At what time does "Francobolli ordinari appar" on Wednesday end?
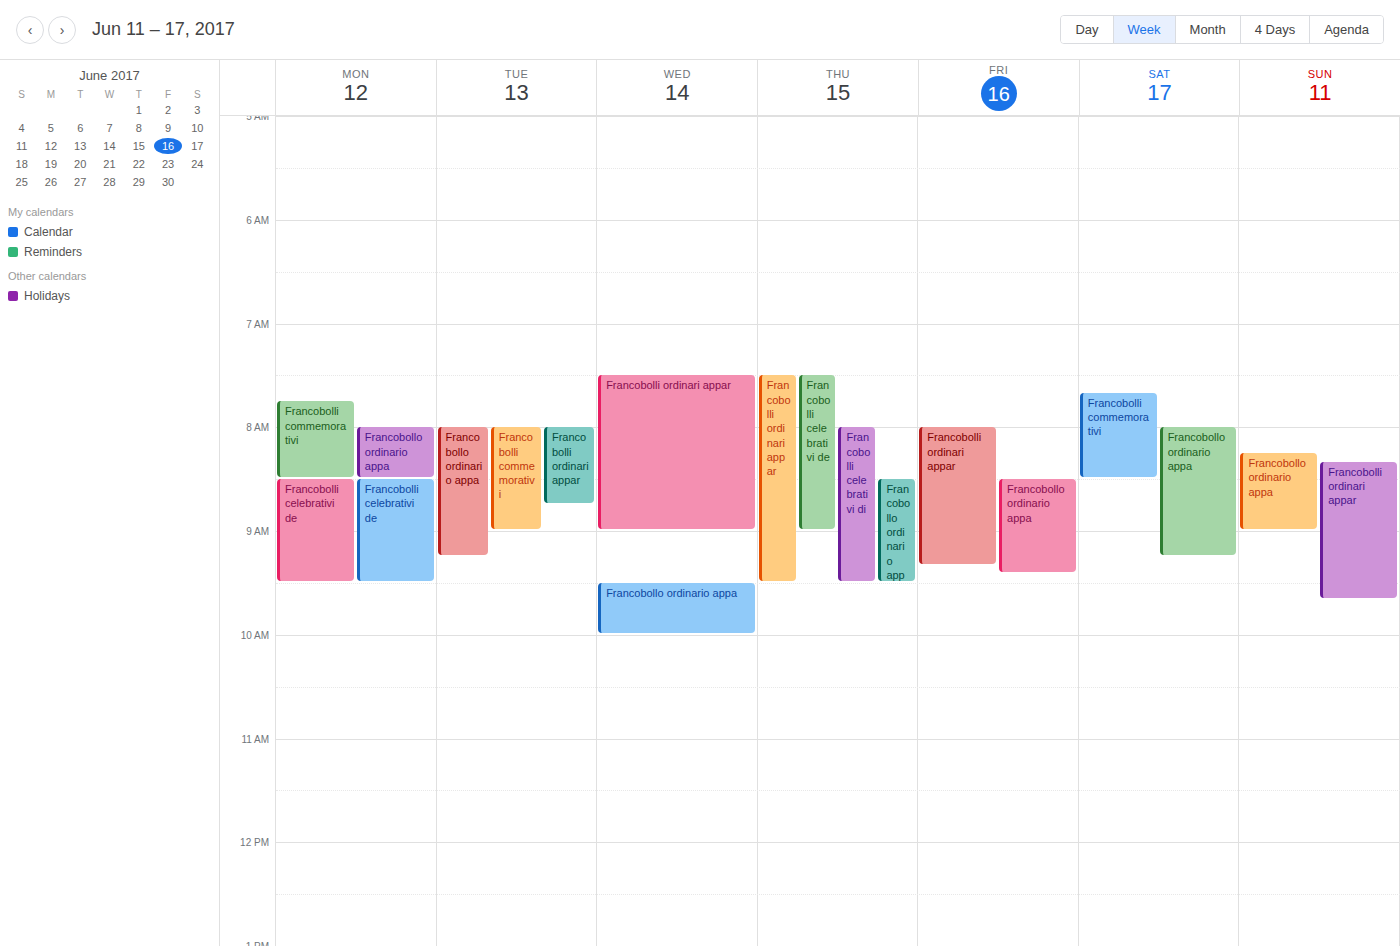
9:00 AM